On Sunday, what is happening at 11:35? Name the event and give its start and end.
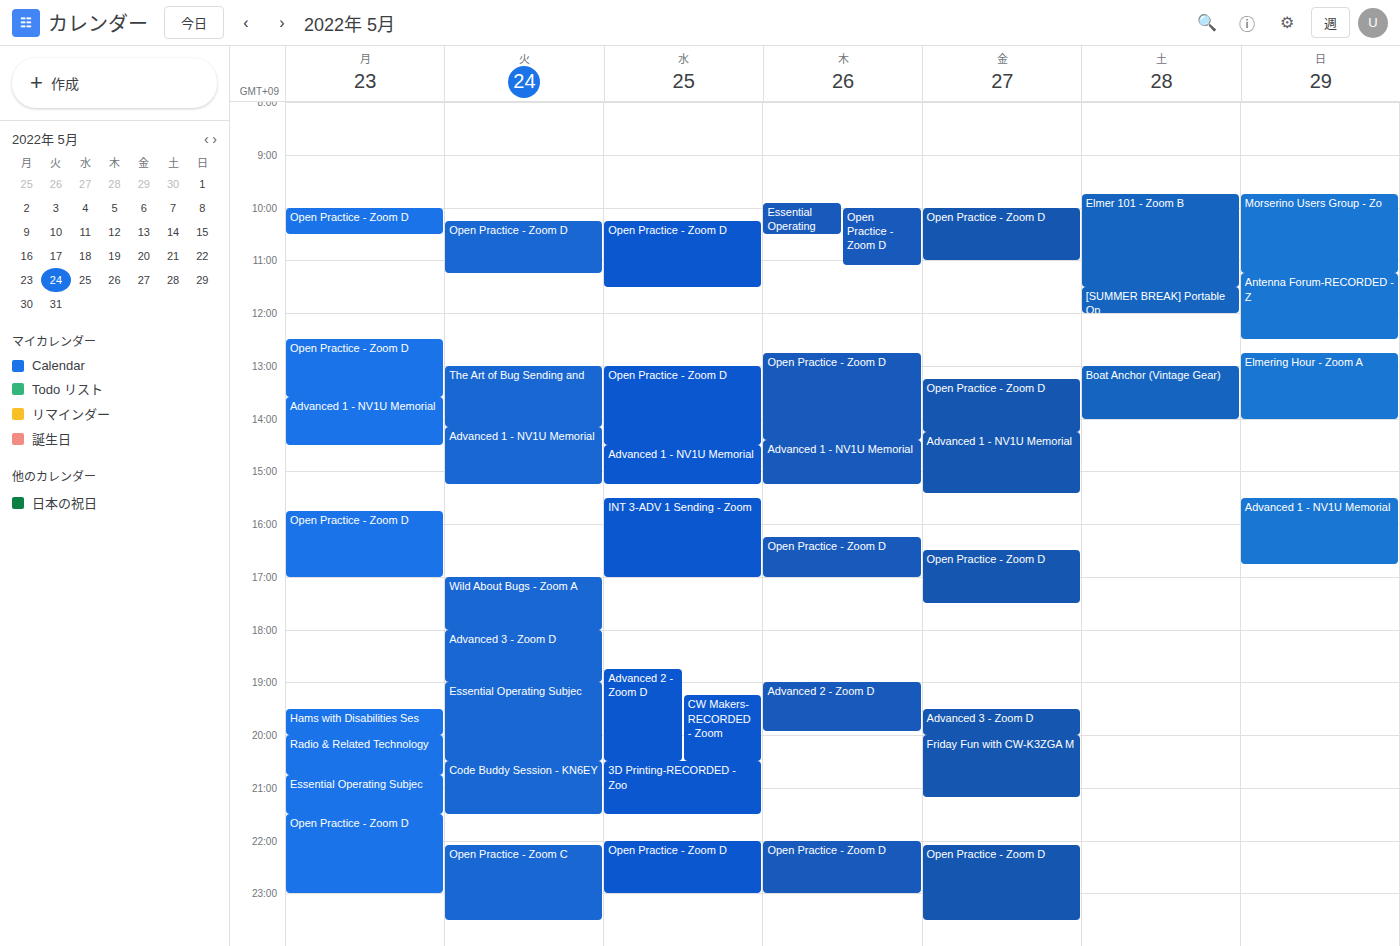
"Antenna Forum-RECORDED - Z", 11:15 to 12:30